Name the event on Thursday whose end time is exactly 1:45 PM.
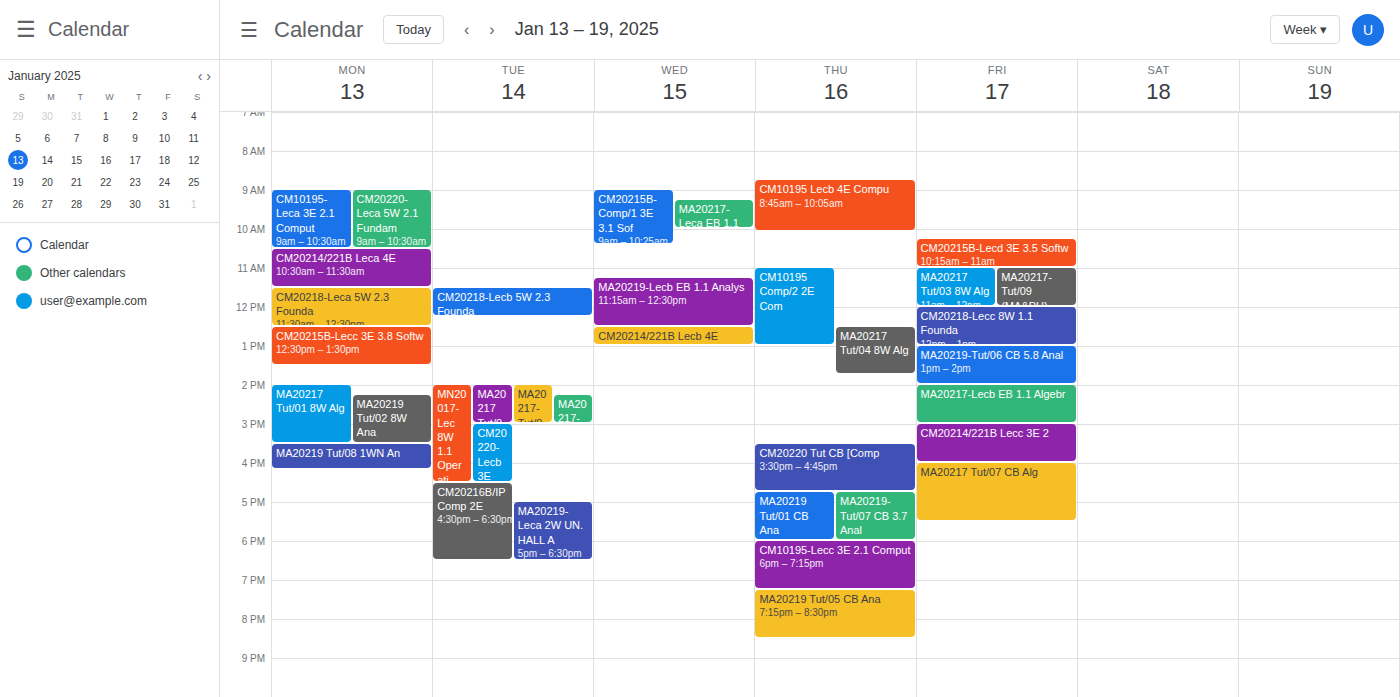
"MA20217 Tut/04 8W Alg"